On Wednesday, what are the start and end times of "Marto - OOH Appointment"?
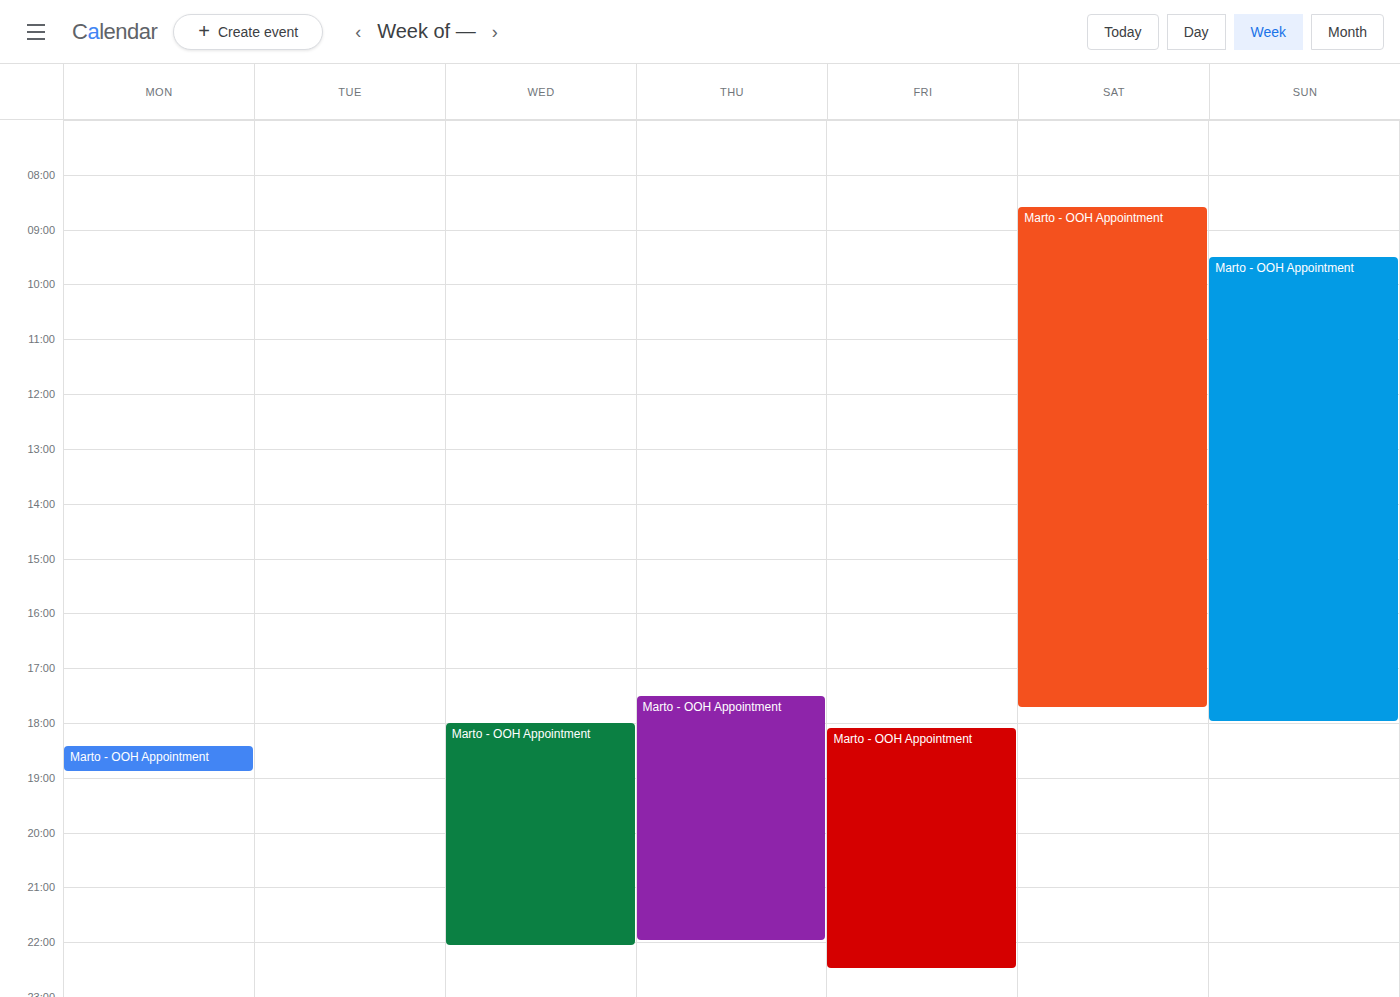
6:00 PM to 10:05 PM